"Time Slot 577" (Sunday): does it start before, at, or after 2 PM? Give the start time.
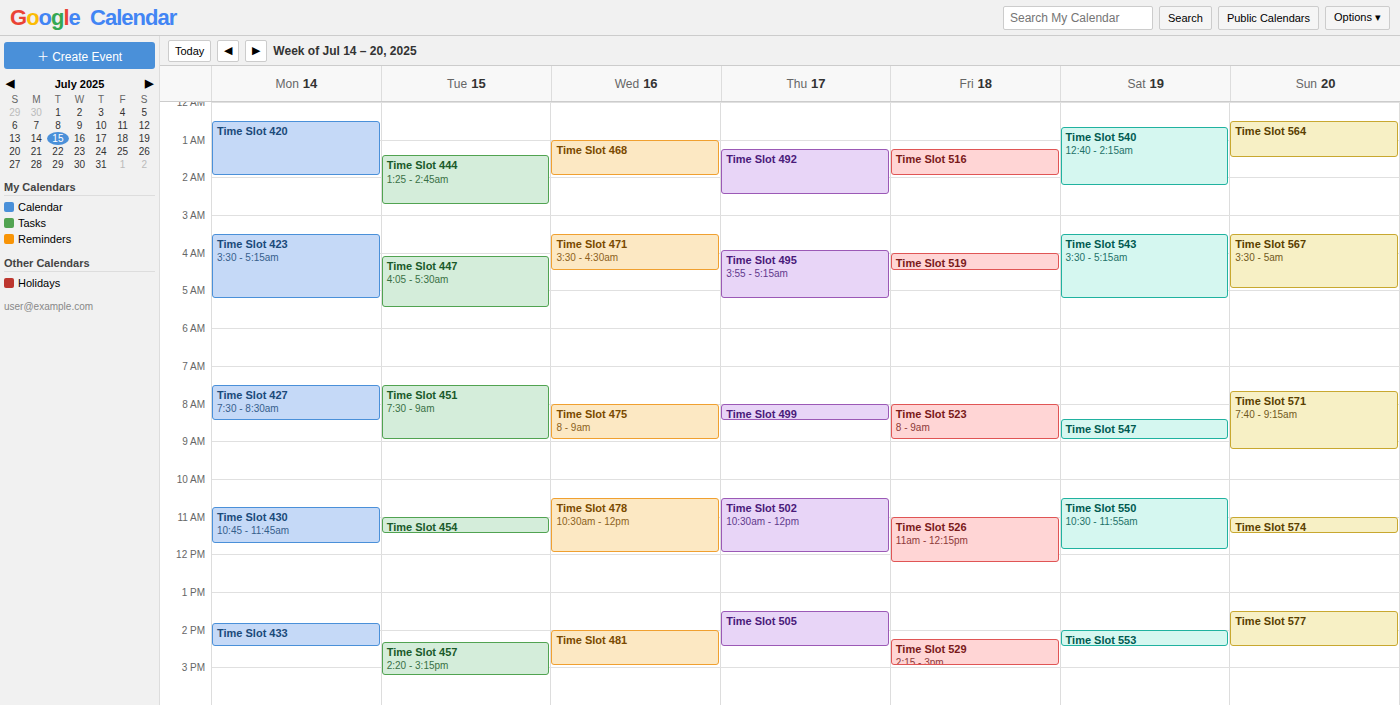
1:30 PM -- before 2 PM, 30 minutes above the 2 PM line.